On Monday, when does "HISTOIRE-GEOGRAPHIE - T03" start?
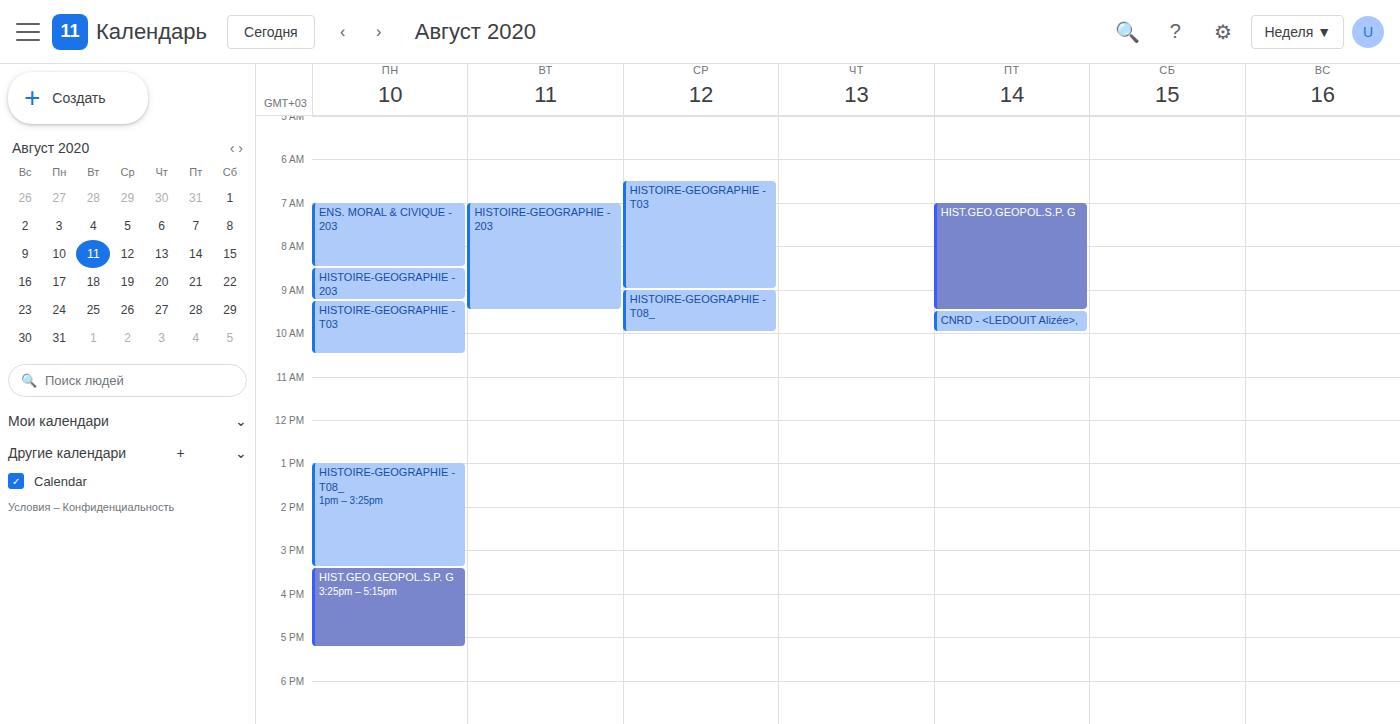
9:15 AM